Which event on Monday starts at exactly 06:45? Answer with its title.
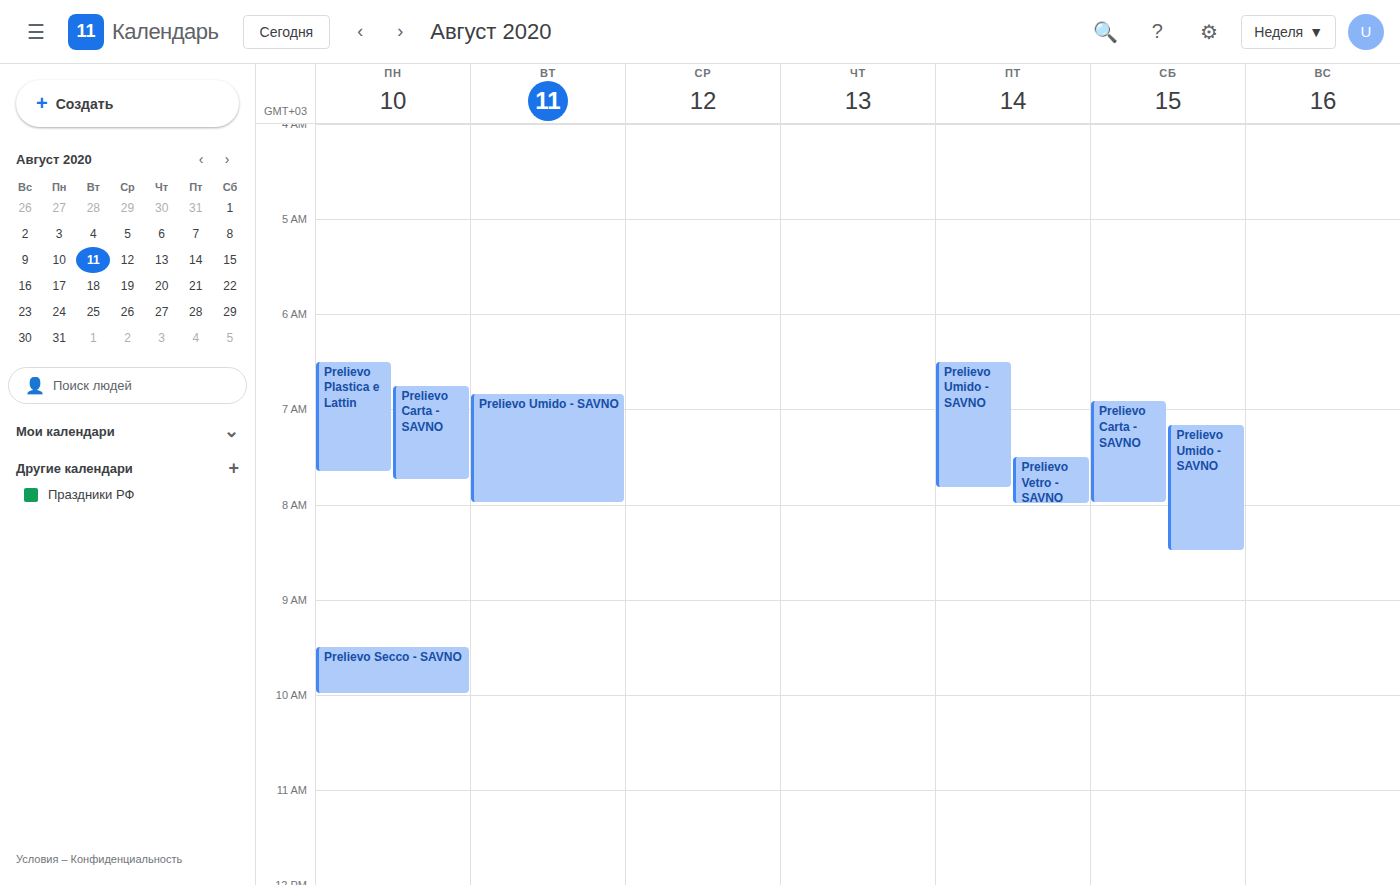
"Prelievo Carta - SAVNO"